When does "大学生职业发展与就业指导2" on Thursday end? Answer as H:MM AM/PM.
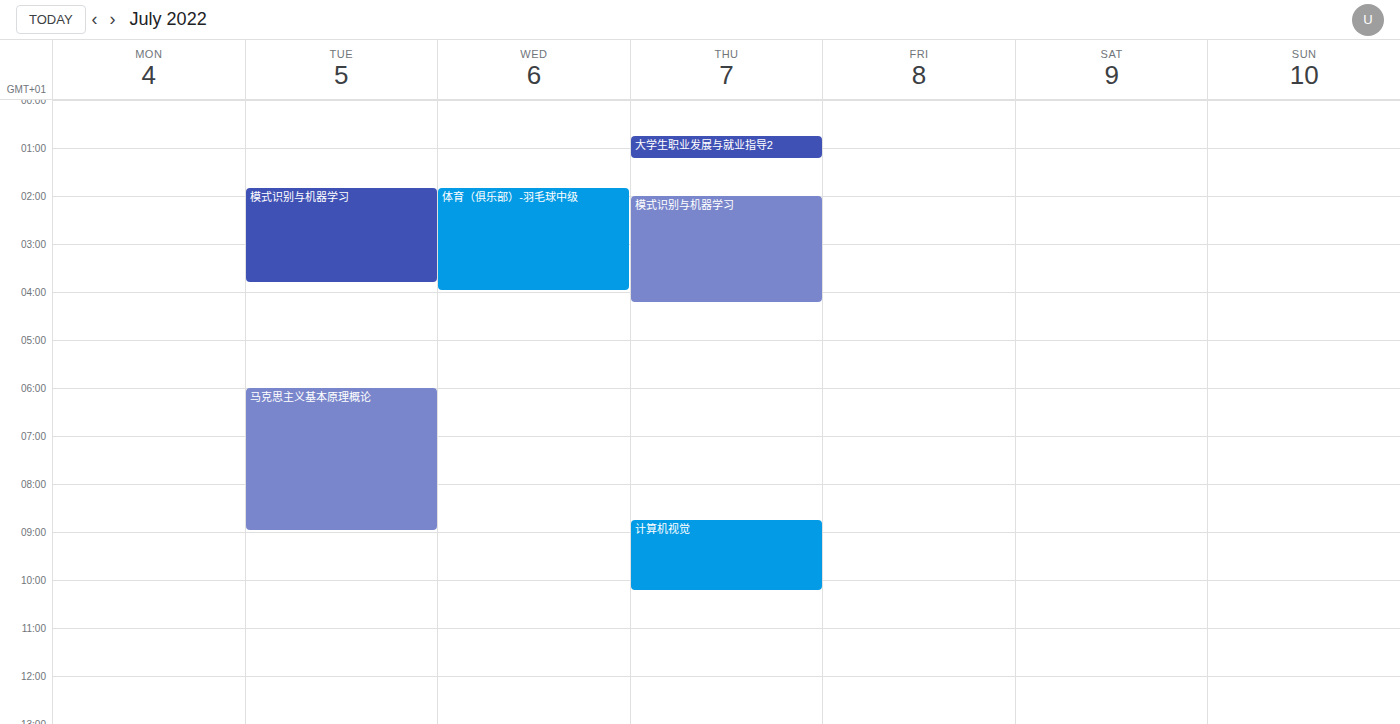
1:15 AM